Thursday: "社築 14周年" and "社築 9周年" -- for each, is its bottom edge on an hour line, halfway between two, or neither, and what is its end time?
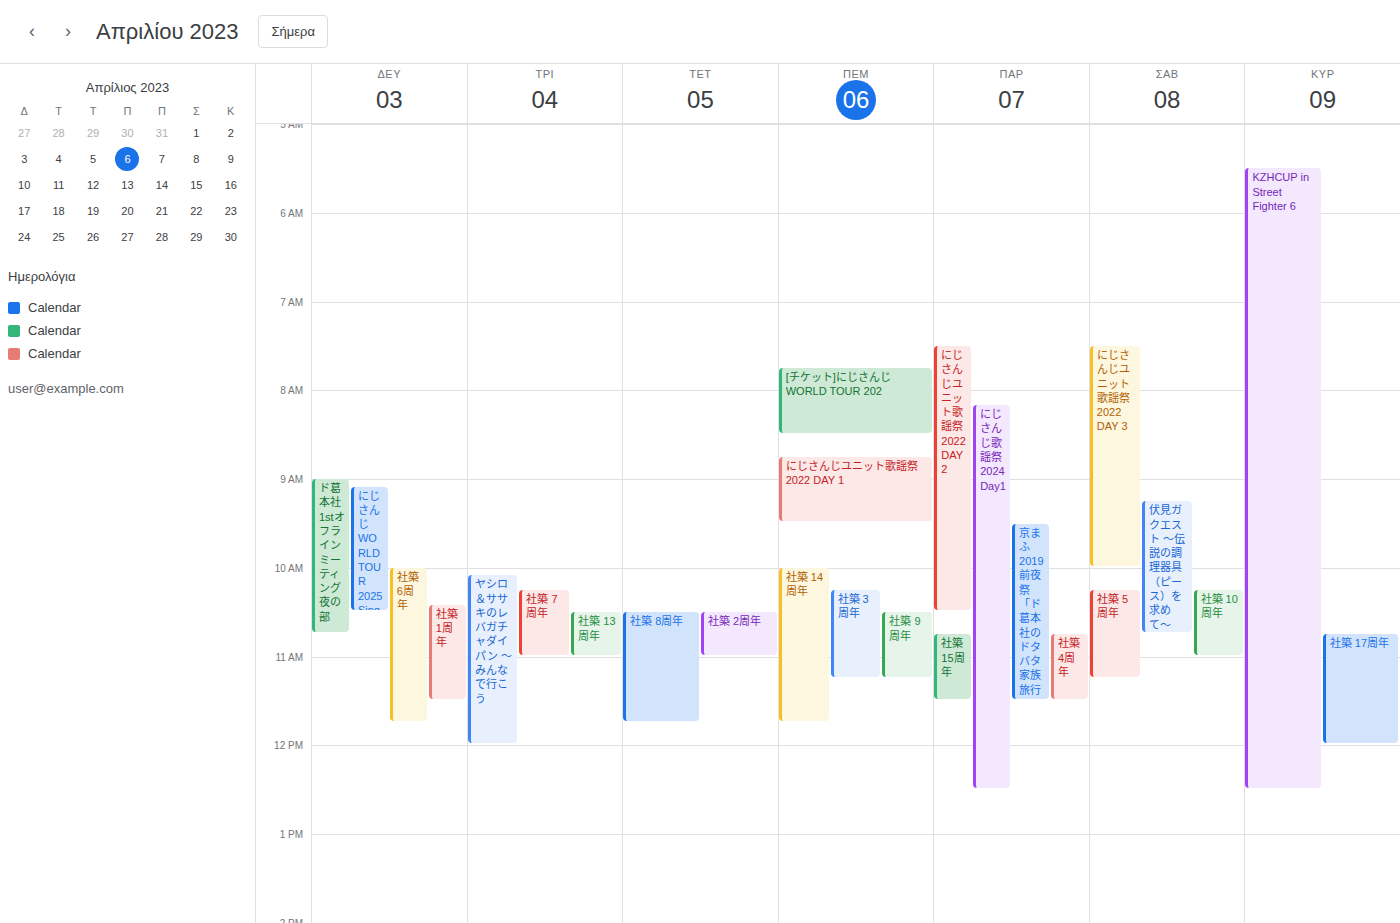
"社築 14周年": 11:45 AM, neither: three quarters of the way from the 11 AM line to the 12 PM line. "社築 9周年": 11:15 AM, neither: a quarter of the way from the 11 AM line to the 12 PM line.